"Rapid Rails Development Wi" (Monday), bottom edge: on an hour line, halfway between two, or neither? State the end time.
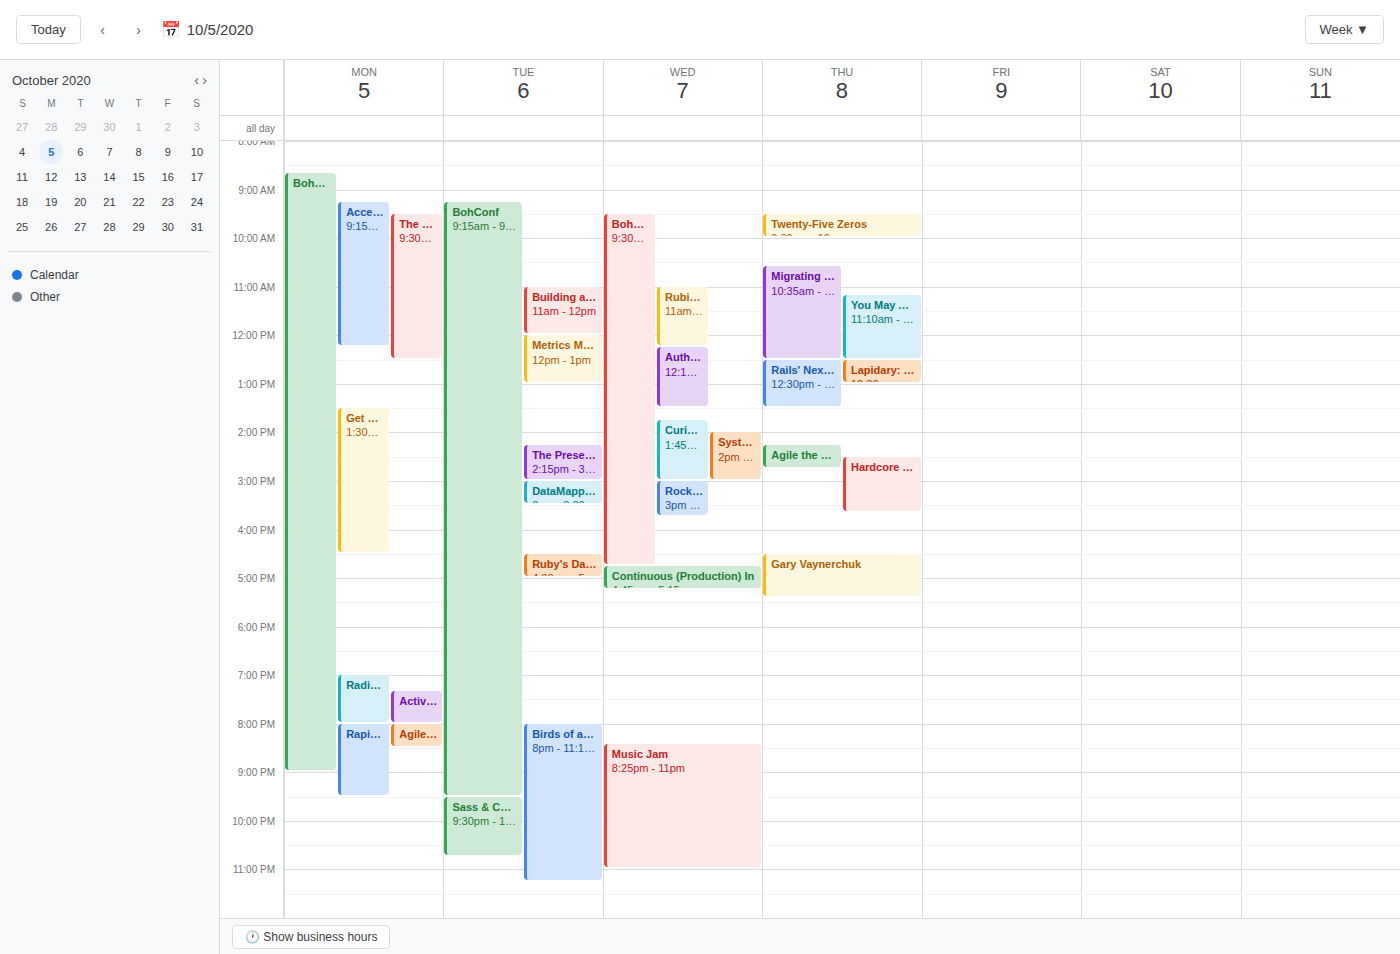
21:30 -- halfway between the 21:00 and 22:00 lines.